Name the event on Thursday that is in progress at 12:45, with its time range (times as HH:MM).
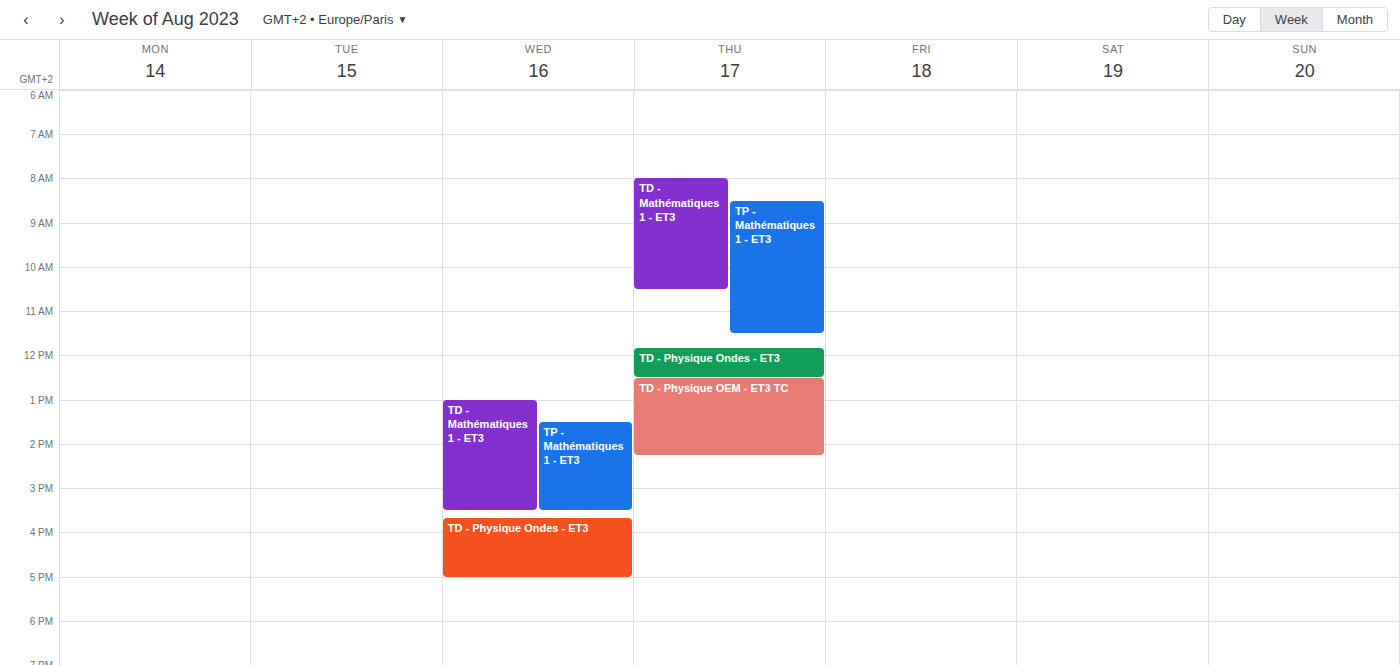
"TD - Physique OEM - ET3 TC", 12:30 to 14:15